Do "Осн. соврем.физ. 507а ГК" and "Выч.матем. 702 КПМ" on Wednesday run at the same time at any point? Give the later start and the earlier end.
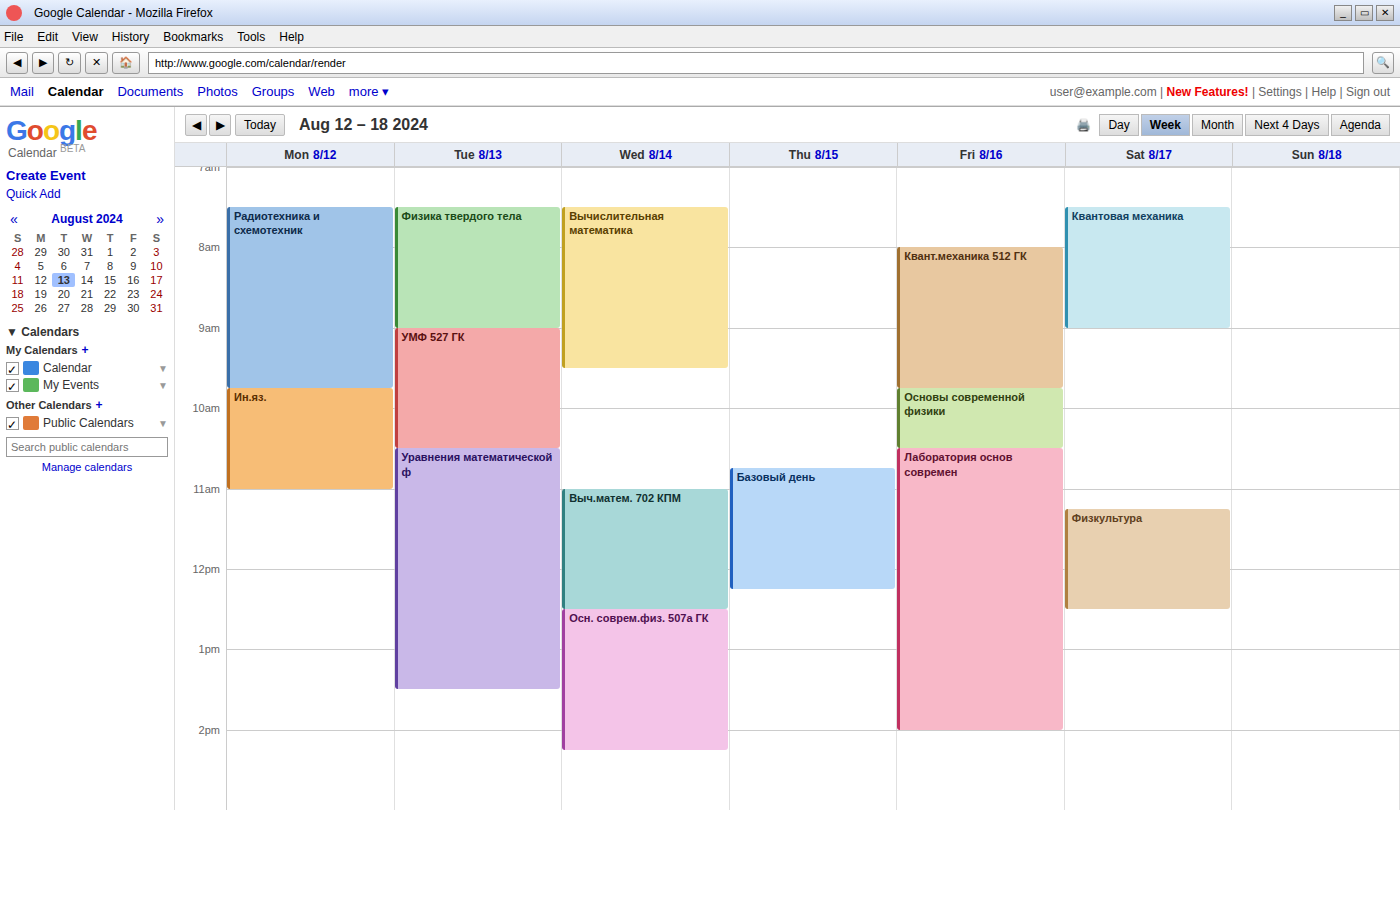
"Выч.матем. 702 КПМ" ends at 12:30, exactly when "Осн. соврем.физ. 507а ГК" starts -- they touch but do not overlap.